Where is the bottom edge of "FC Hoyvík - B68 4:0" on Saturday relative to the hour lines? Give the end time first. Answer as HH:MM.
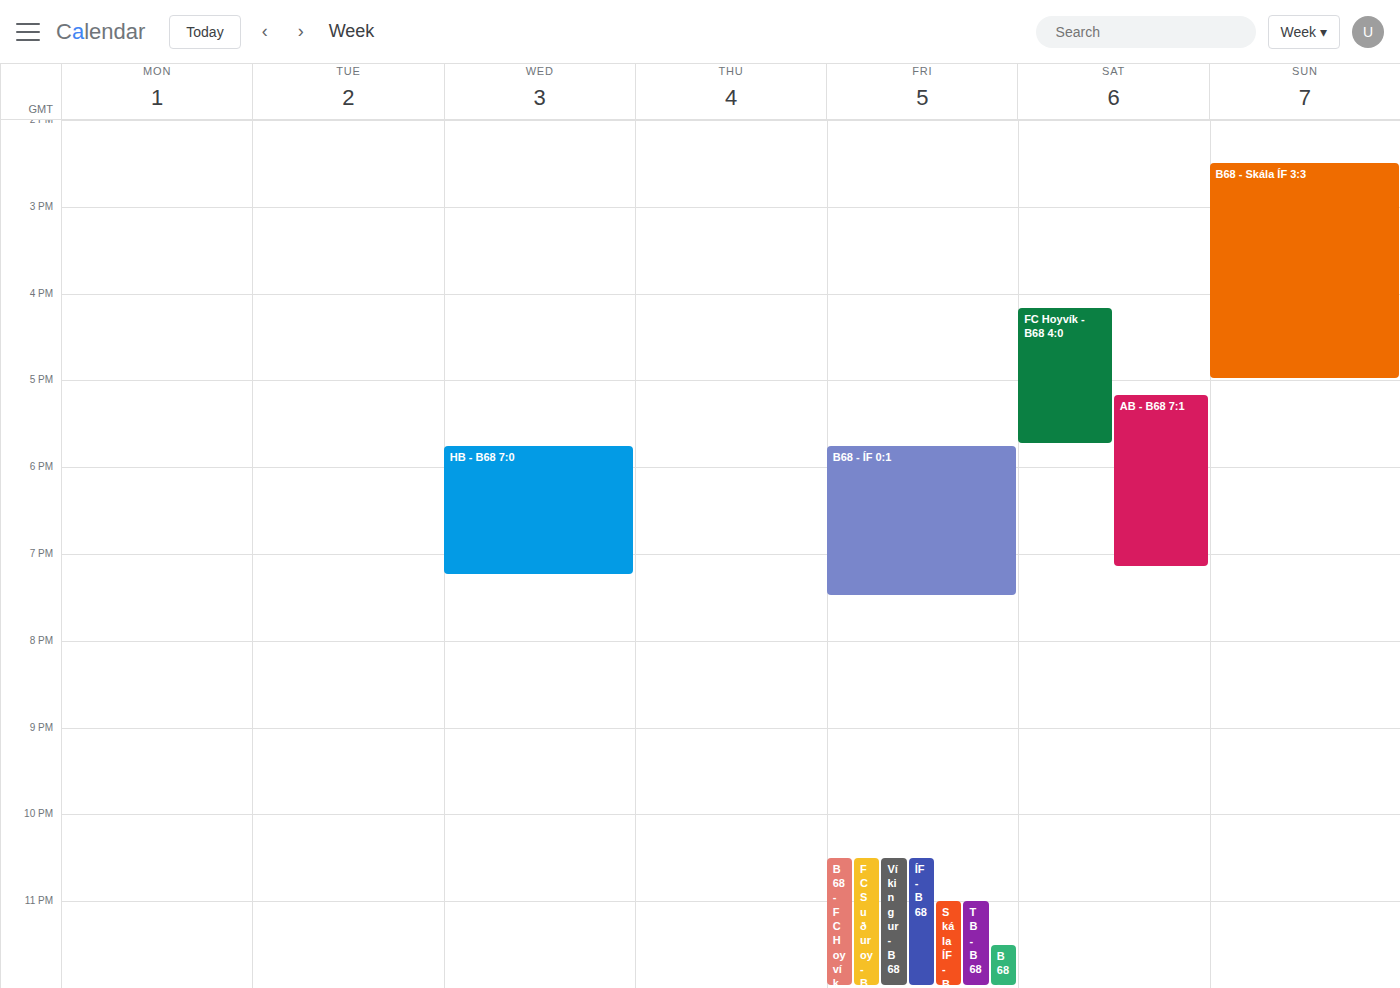
17:45 -- neither: three quarters of the way from the 17:00 line to the 18:00 line.